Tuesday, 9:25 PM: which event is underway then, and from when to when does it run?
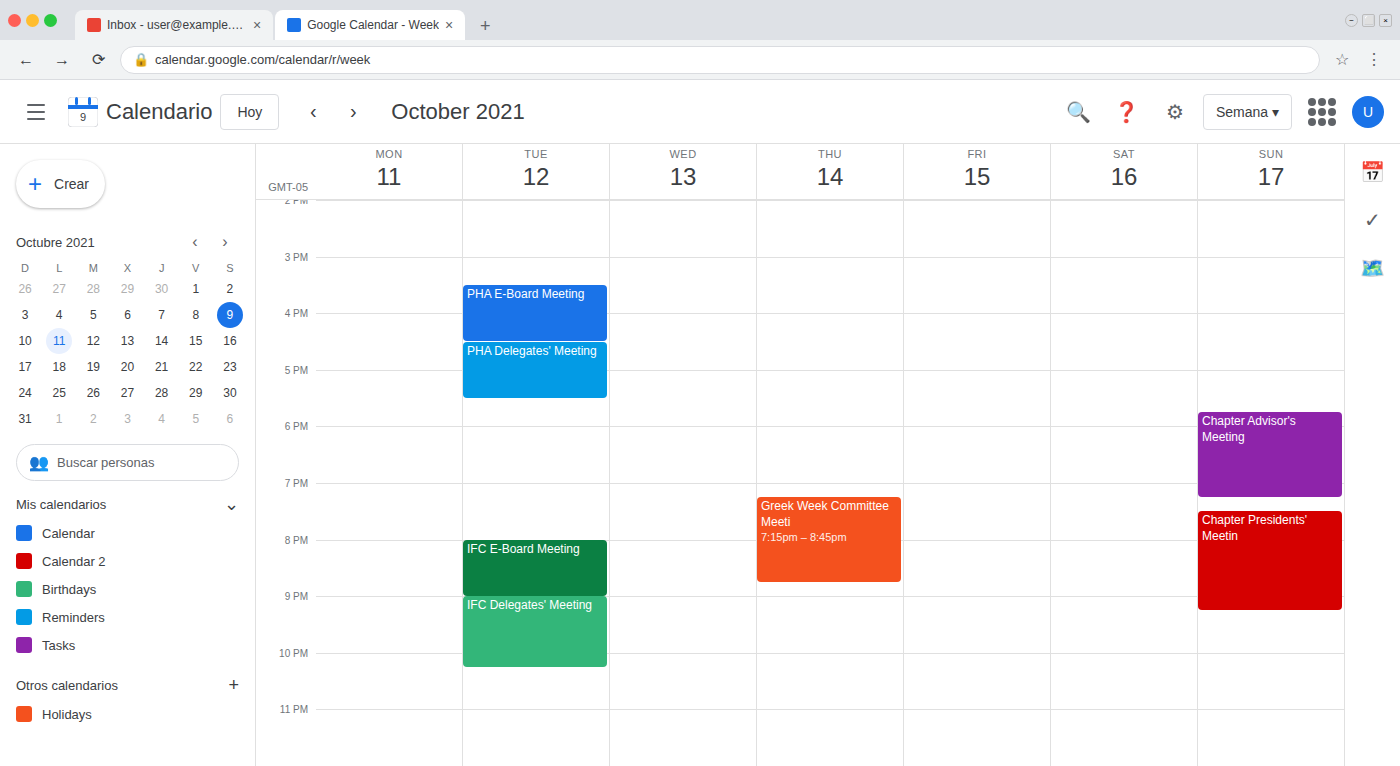
"IFC Delegates' Meeting", 9:00 PM to 10:15 PM